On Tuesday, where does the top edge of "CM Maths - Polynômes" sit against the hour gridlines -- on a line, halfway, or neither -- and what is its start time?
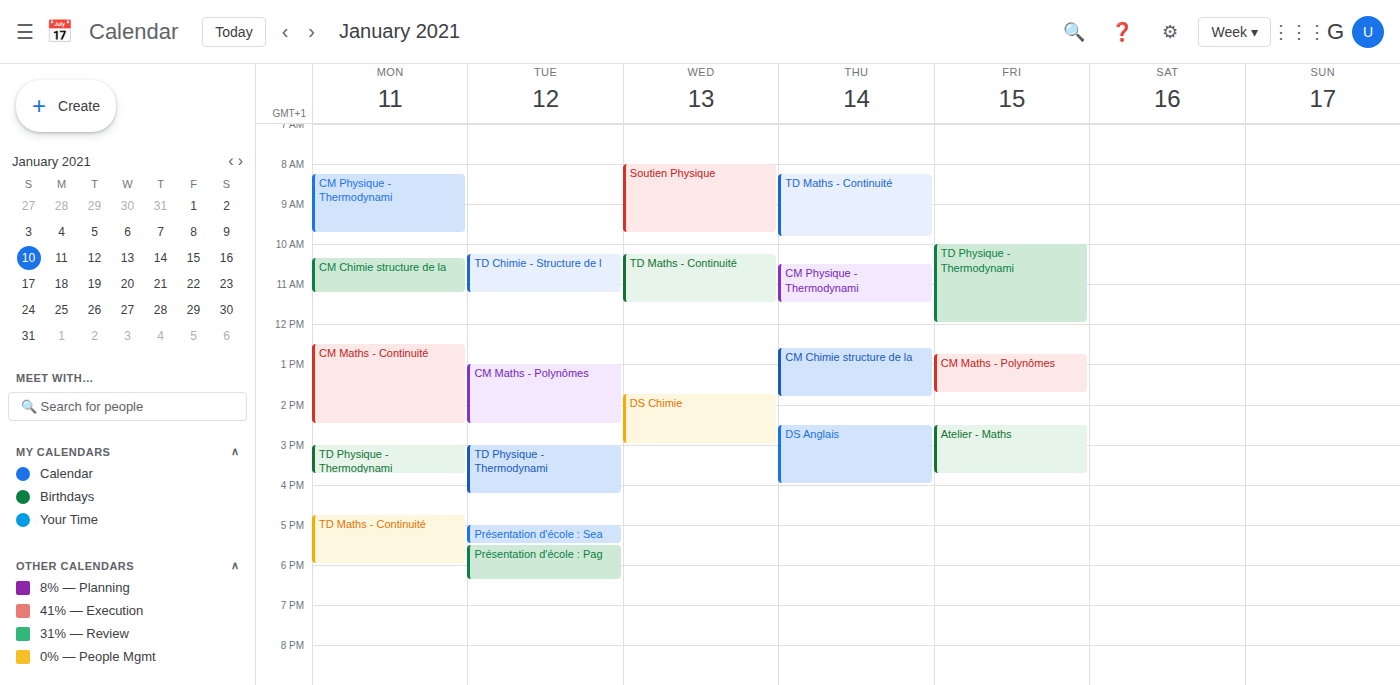
1:00 PM -- exactly on the 1 PM line.